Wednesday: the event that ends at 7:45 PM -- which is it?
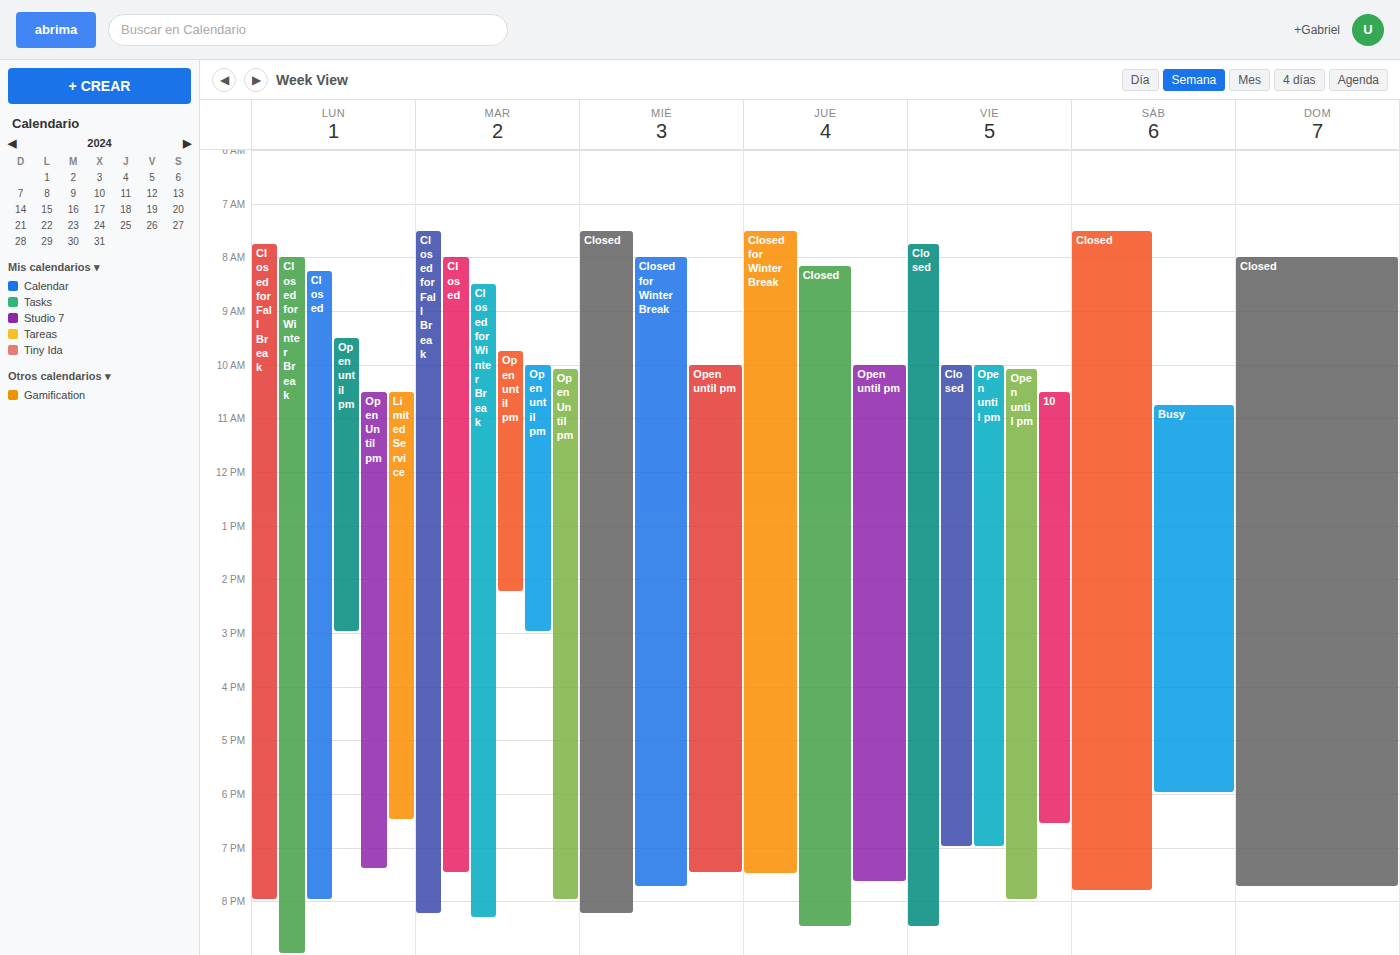
"Closed for Winter Break"